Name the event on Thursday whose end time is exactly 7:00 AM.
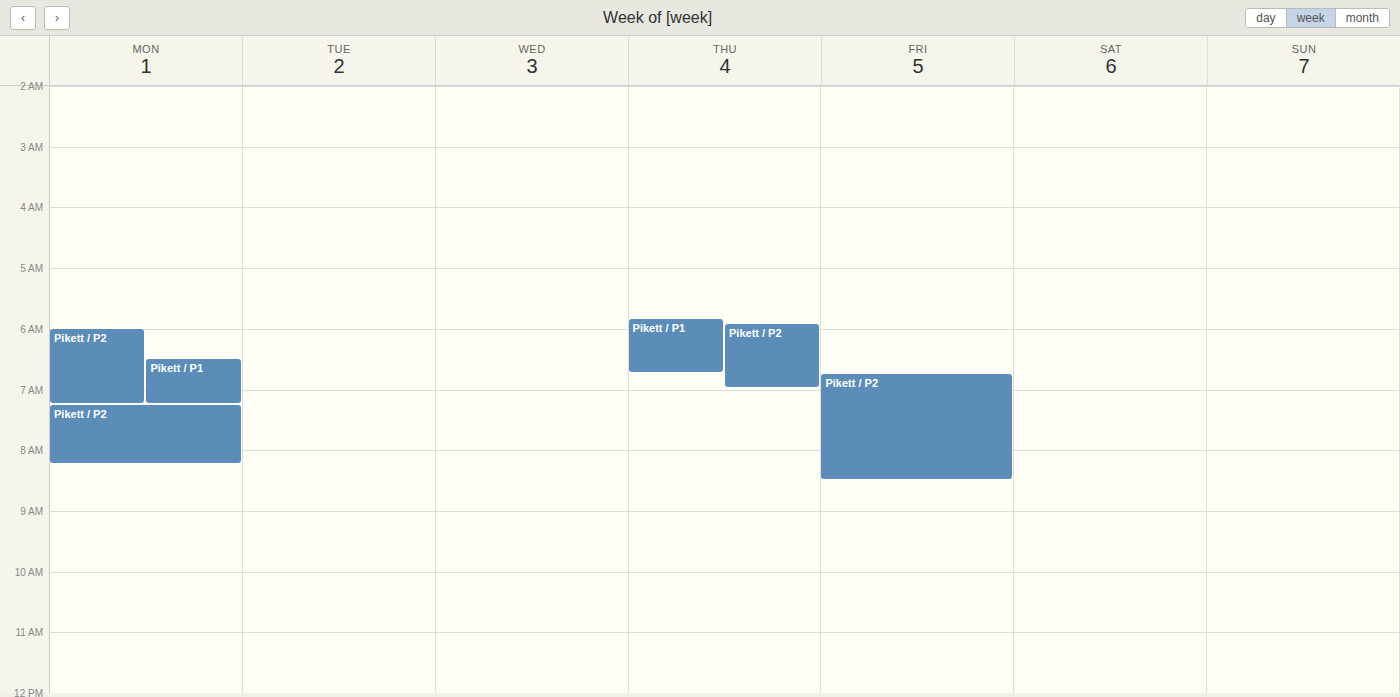
"Pikett / P2"